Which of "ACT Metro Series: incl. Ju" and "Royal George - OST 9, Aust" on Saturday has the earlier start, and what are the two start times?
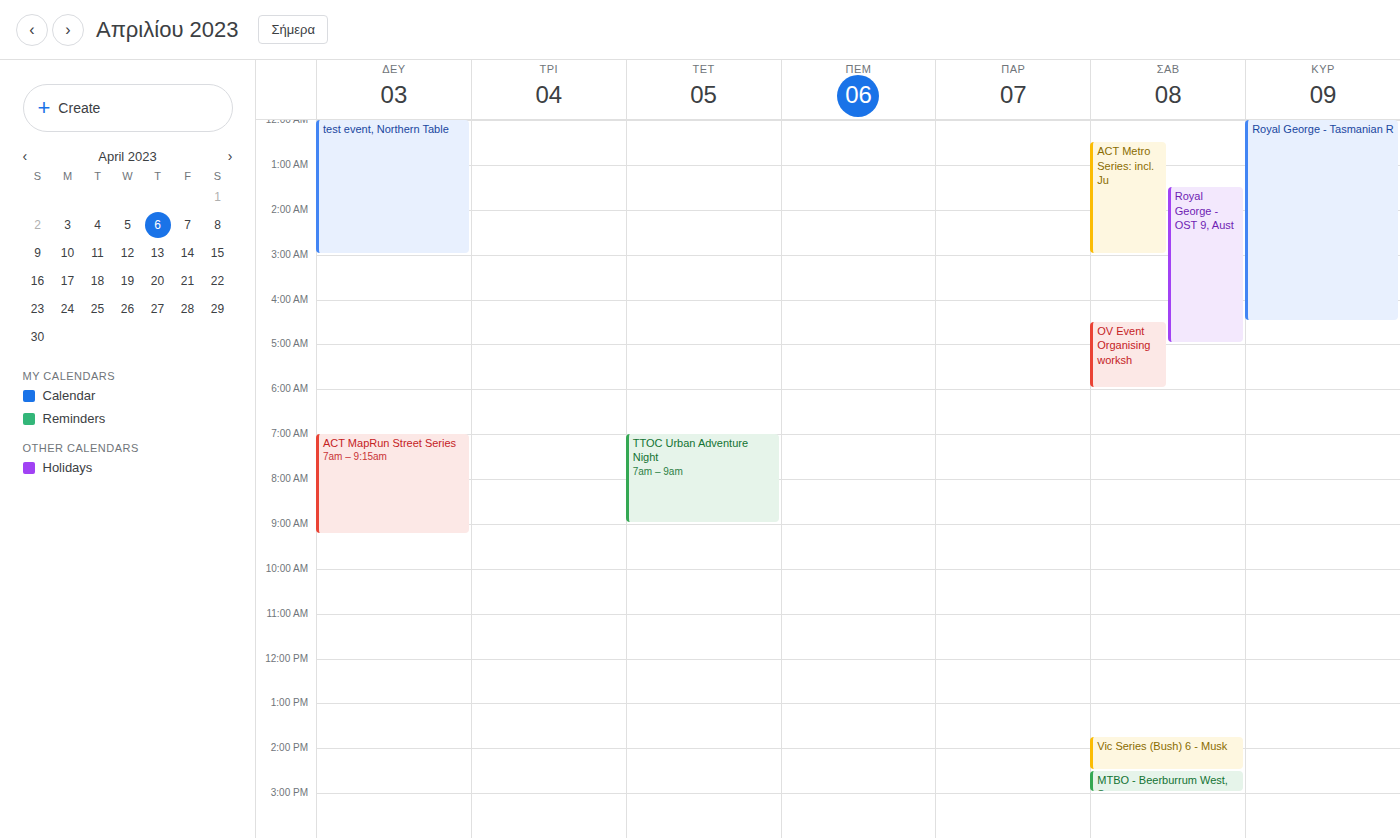
"ACT Metro Series: incl. Ju" 12:30 AM; "Royal George - OST 9, Aust" 1:30 AM.